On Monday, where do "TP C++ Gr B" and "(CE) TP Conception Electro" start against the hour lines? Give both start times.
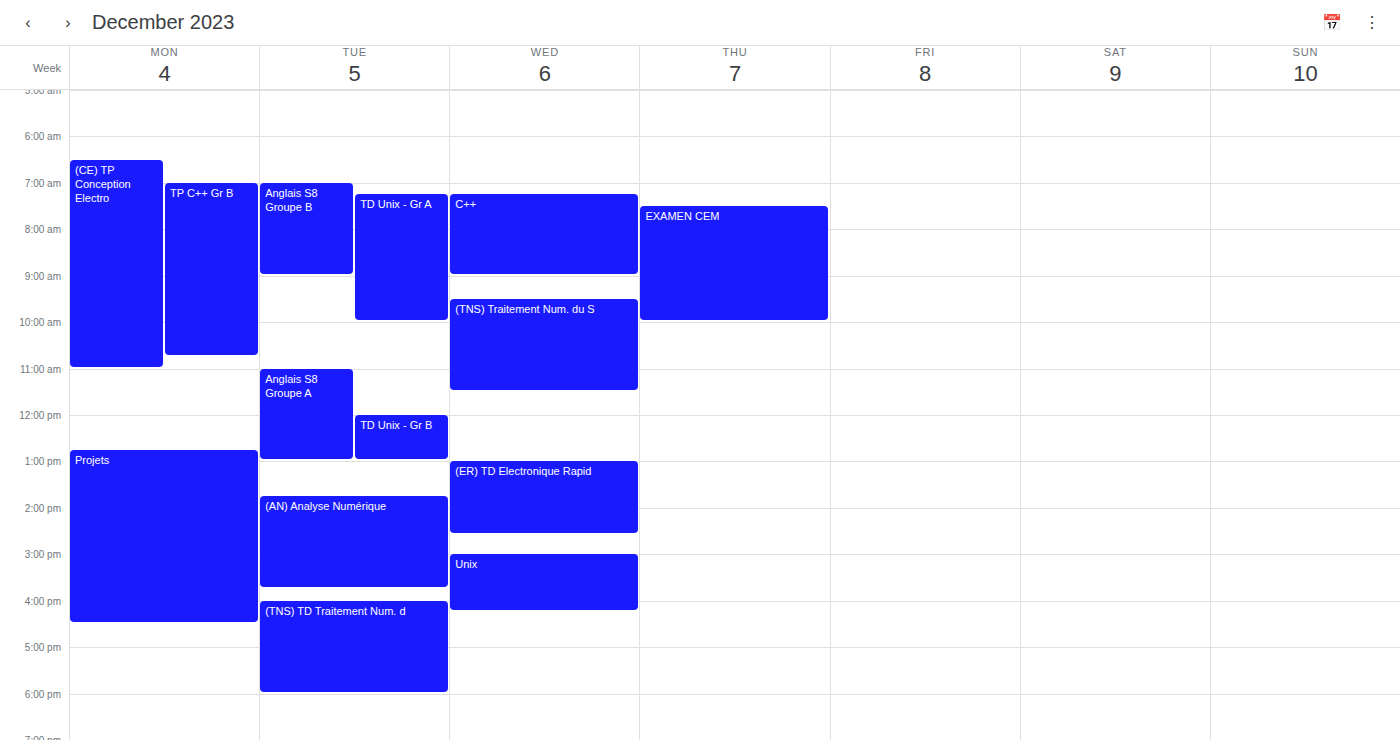
"TP C++ Gr B": 7:00 AM, exactly on the 7 AM line. "(CE) TP Conception Electro": 6:30 AM, halfway between the 6 AM and 7 AM lines.